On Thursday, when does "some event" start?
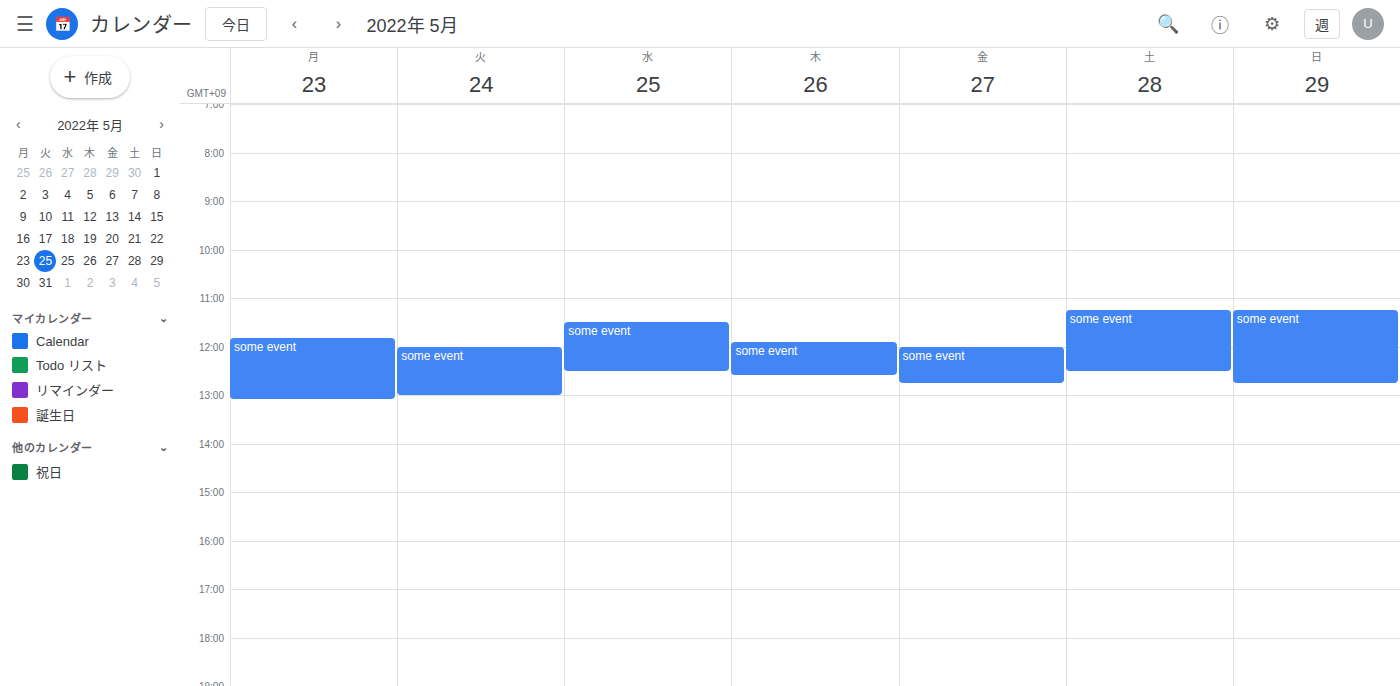
11:55 AM